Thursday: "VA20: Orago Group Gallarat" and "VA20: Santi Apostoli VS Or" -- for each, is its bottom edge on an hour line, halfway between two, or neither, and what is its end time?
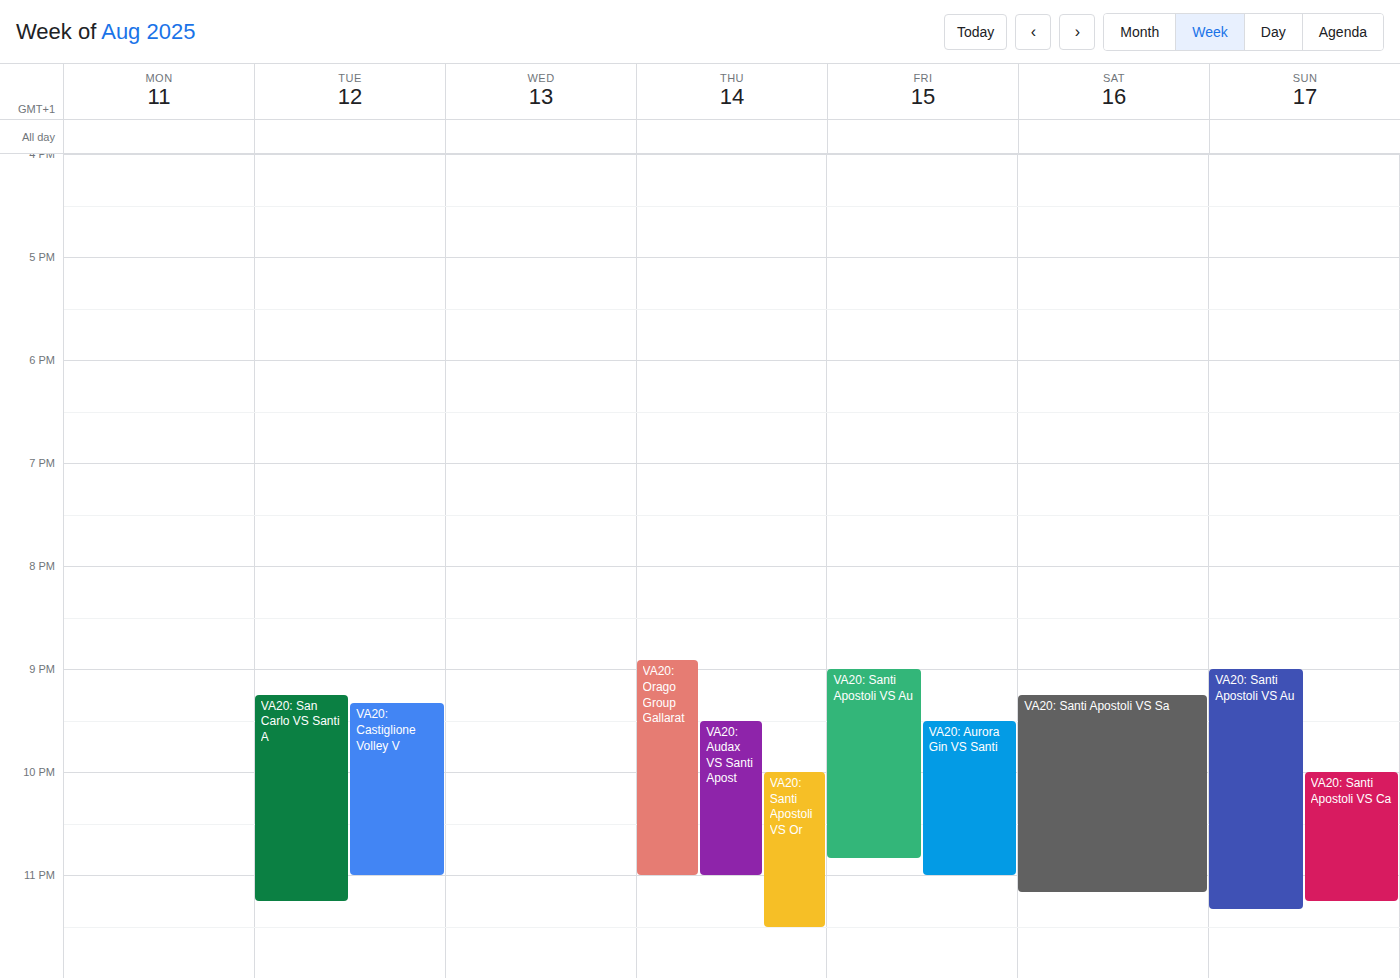
"VA20: Orago Group Gallarat": 11:00 PM, exactly on the 11 PM line. "VA20: Santi Apostoli VS Or": 11:30 PM, halfway between the 11 PM and 12 AM lines.